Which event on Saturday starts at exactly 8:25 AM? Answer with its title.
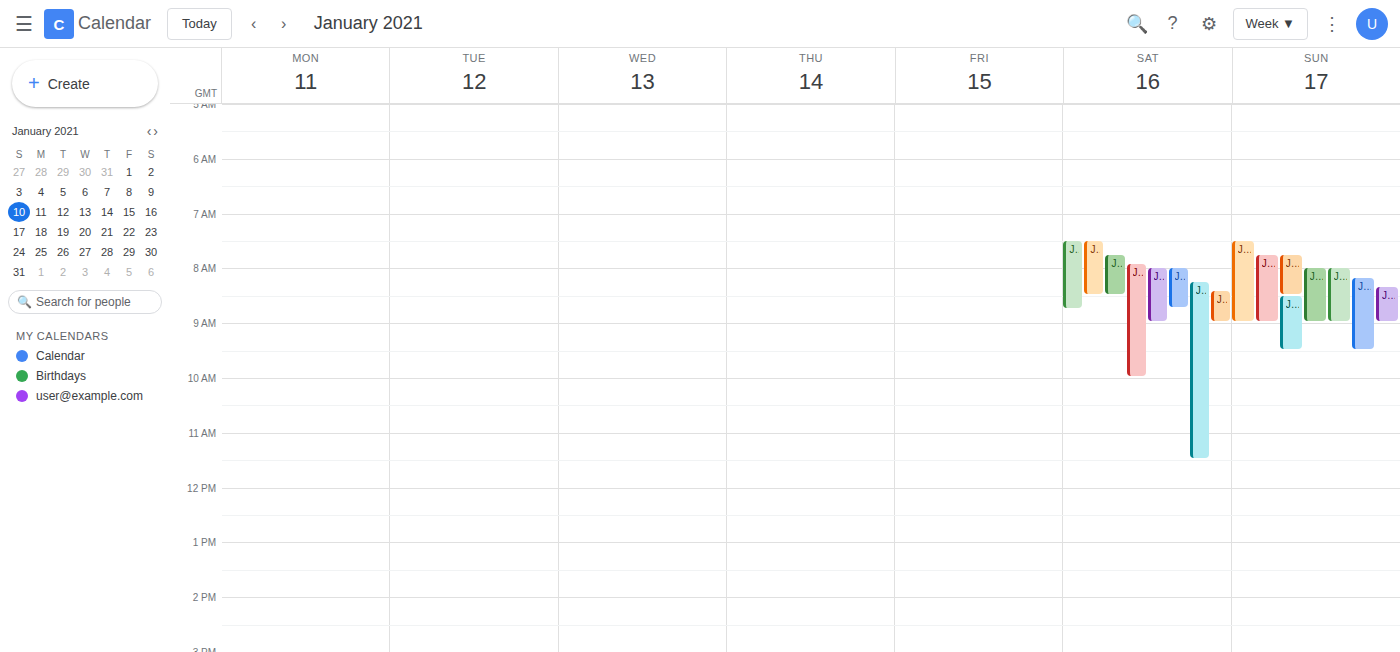
"JAPAN STAGE15: 広島"